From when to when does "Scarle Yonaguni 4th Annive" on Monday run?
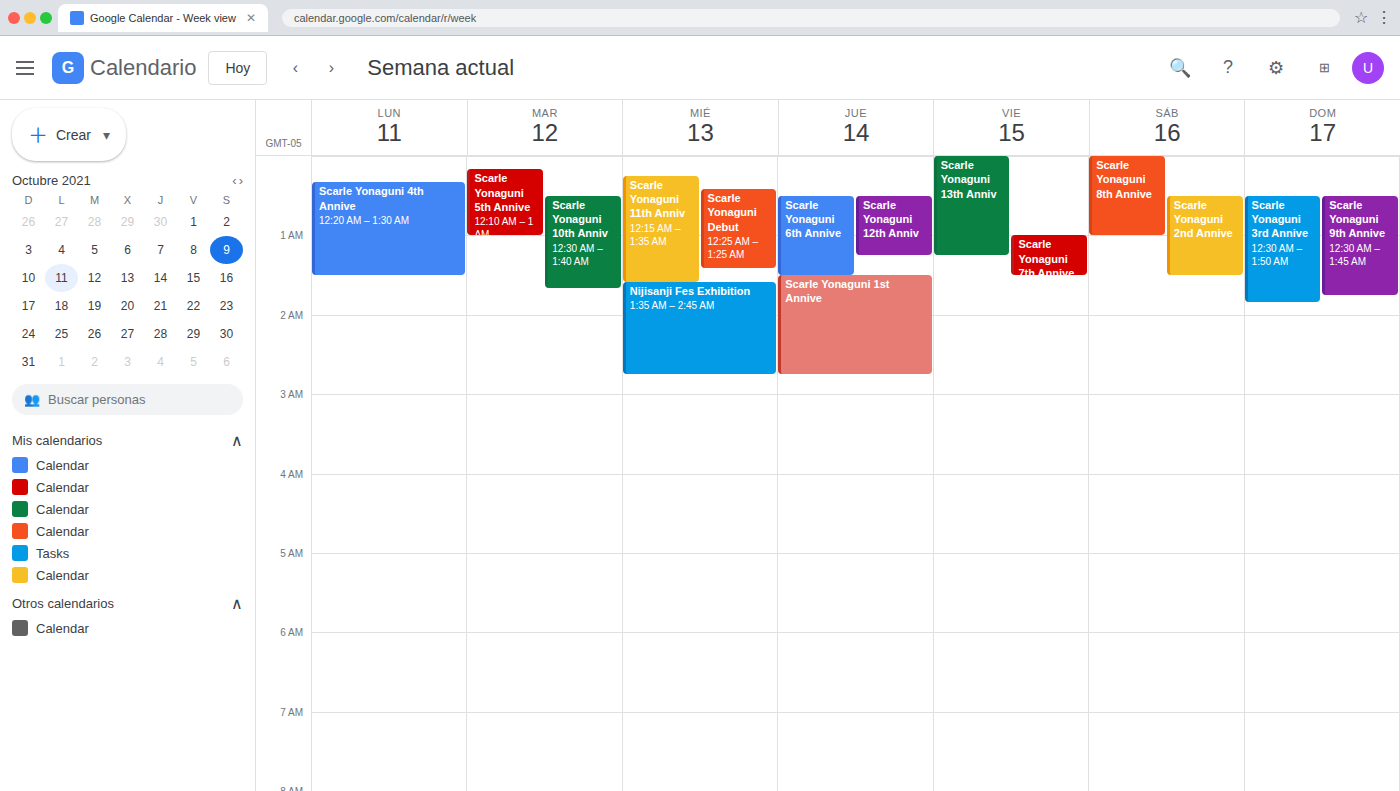
12:20 AM to 1:30 AM